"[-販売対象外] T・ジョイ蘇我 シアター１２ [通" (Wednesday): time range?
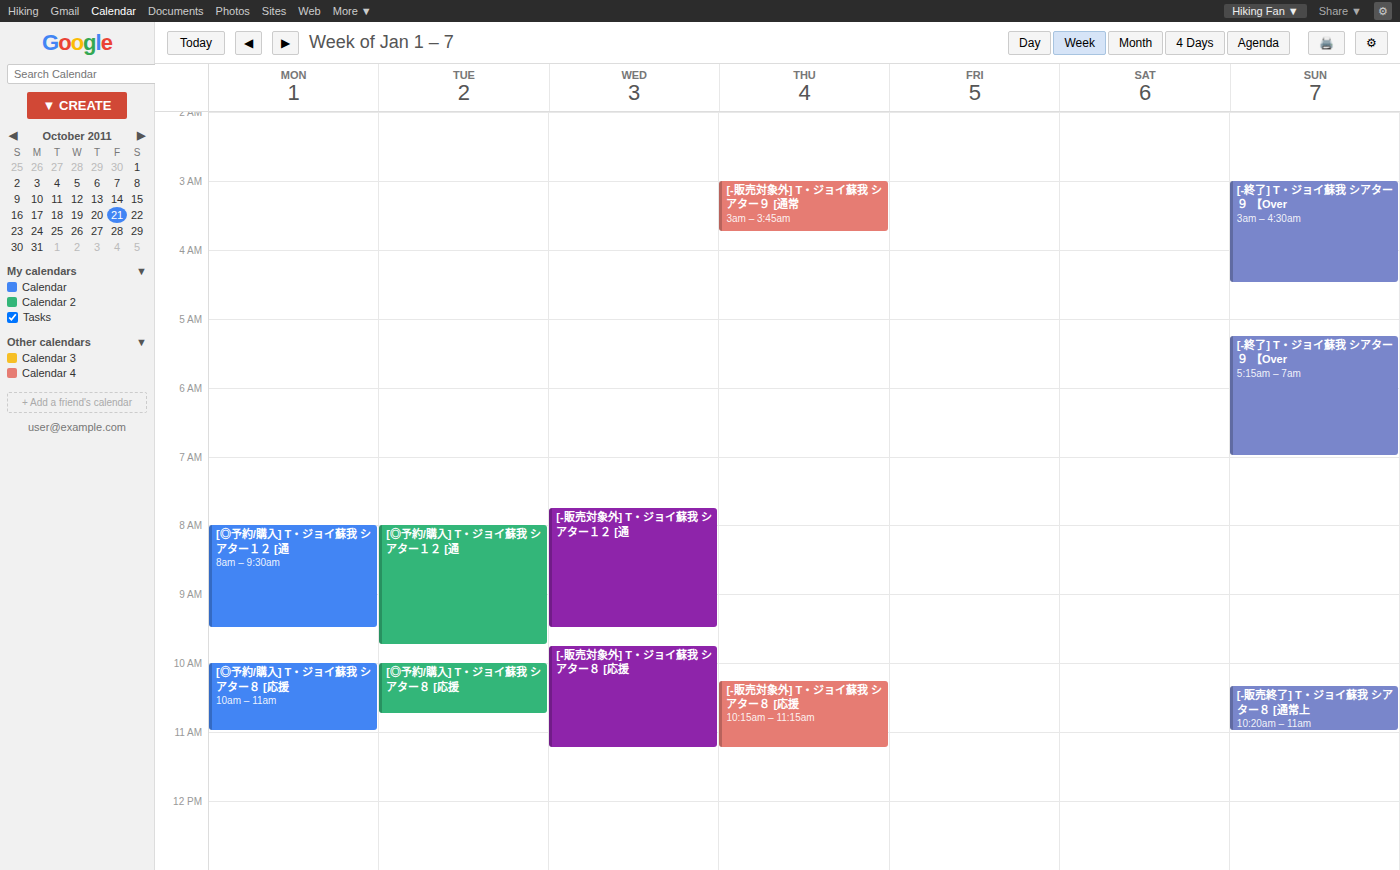
7:45 AM to 9:30 AM